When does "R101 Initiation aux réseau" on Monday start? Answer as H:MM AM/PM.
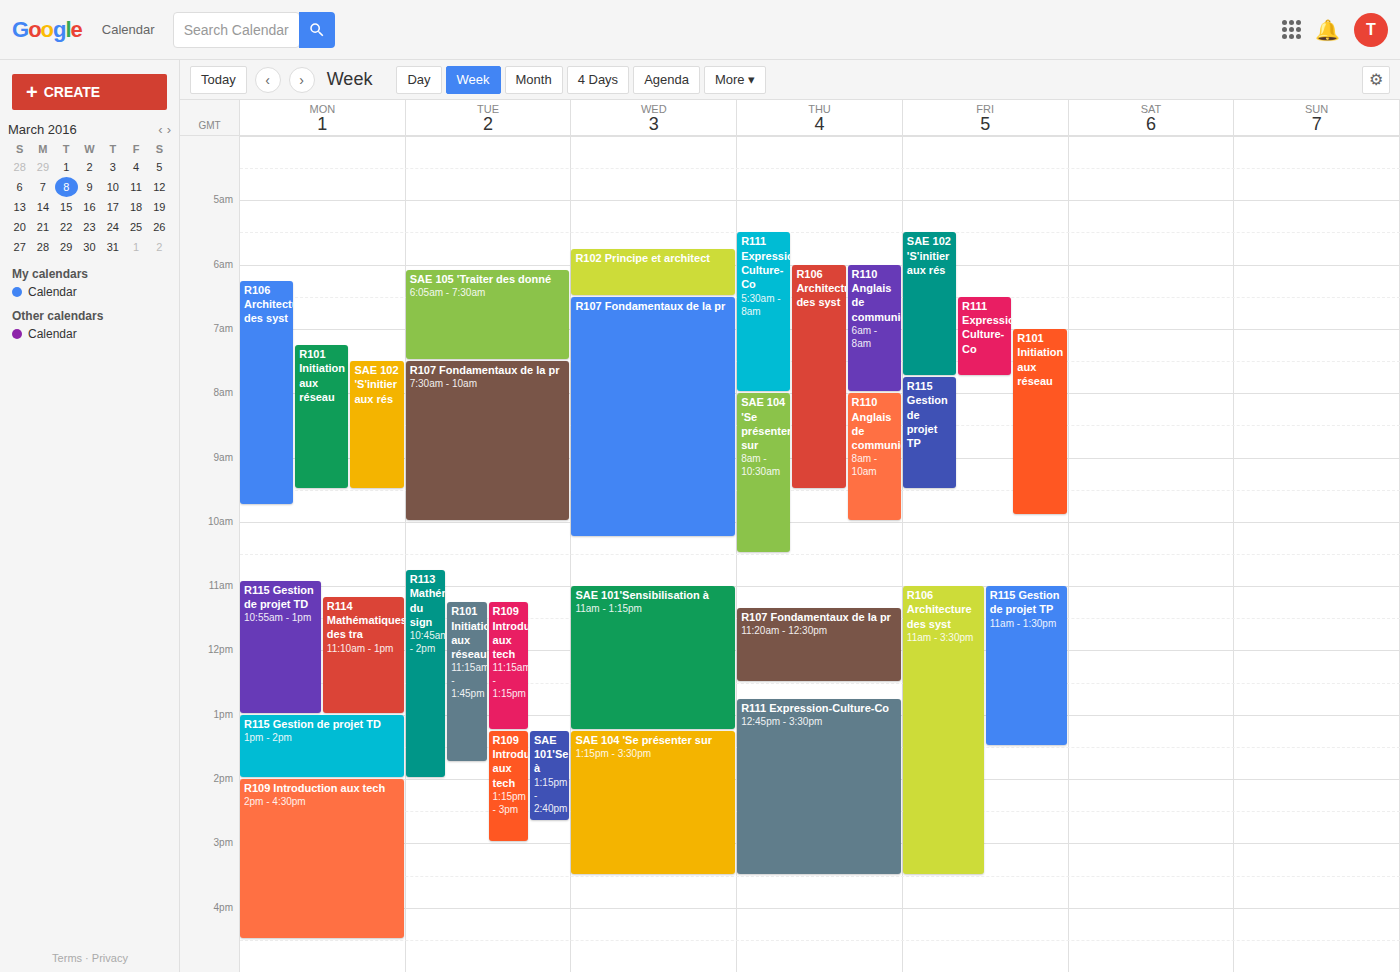
7:15 AM